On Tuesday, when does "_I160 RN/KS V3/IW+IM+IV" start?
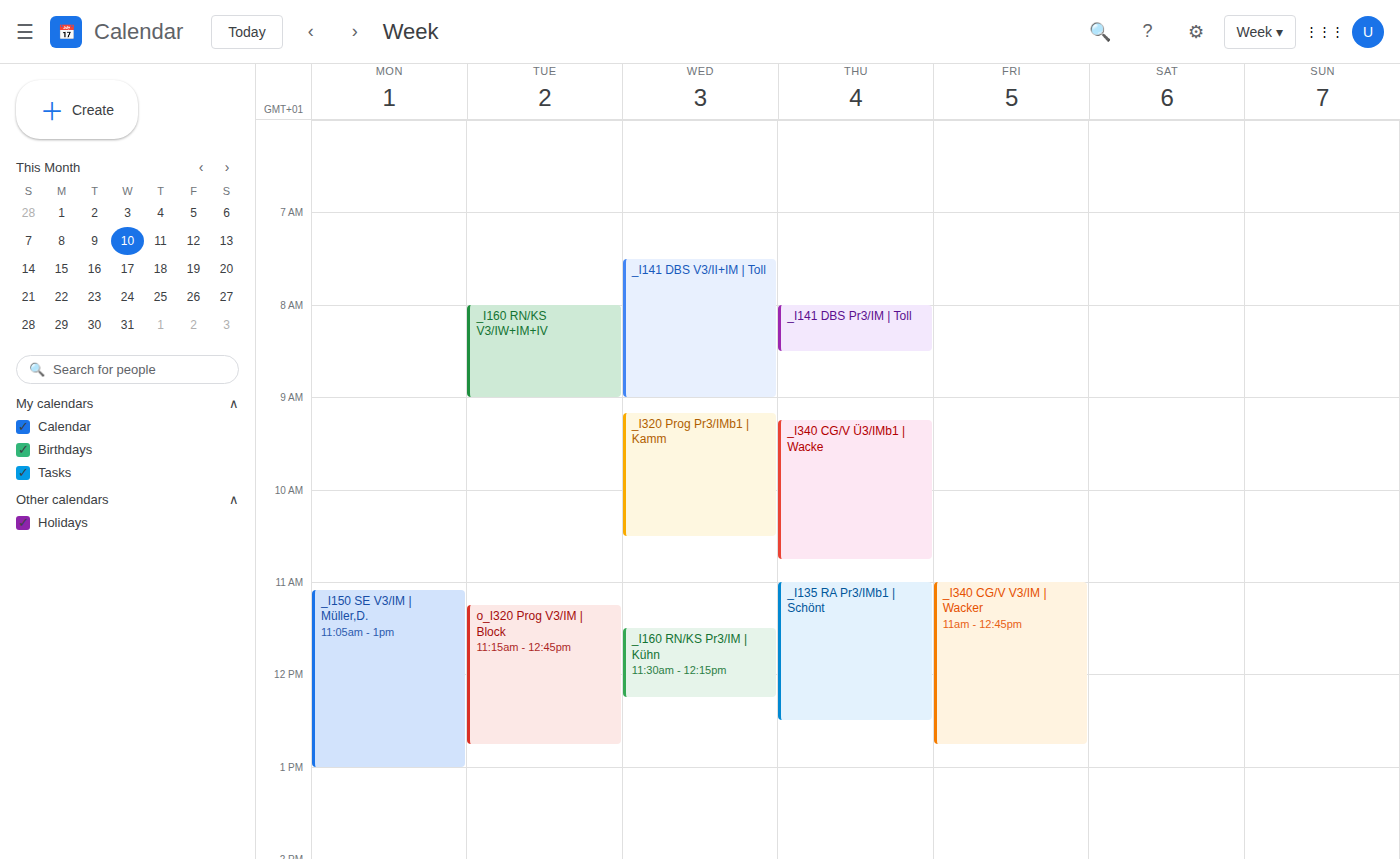
8:00 AM